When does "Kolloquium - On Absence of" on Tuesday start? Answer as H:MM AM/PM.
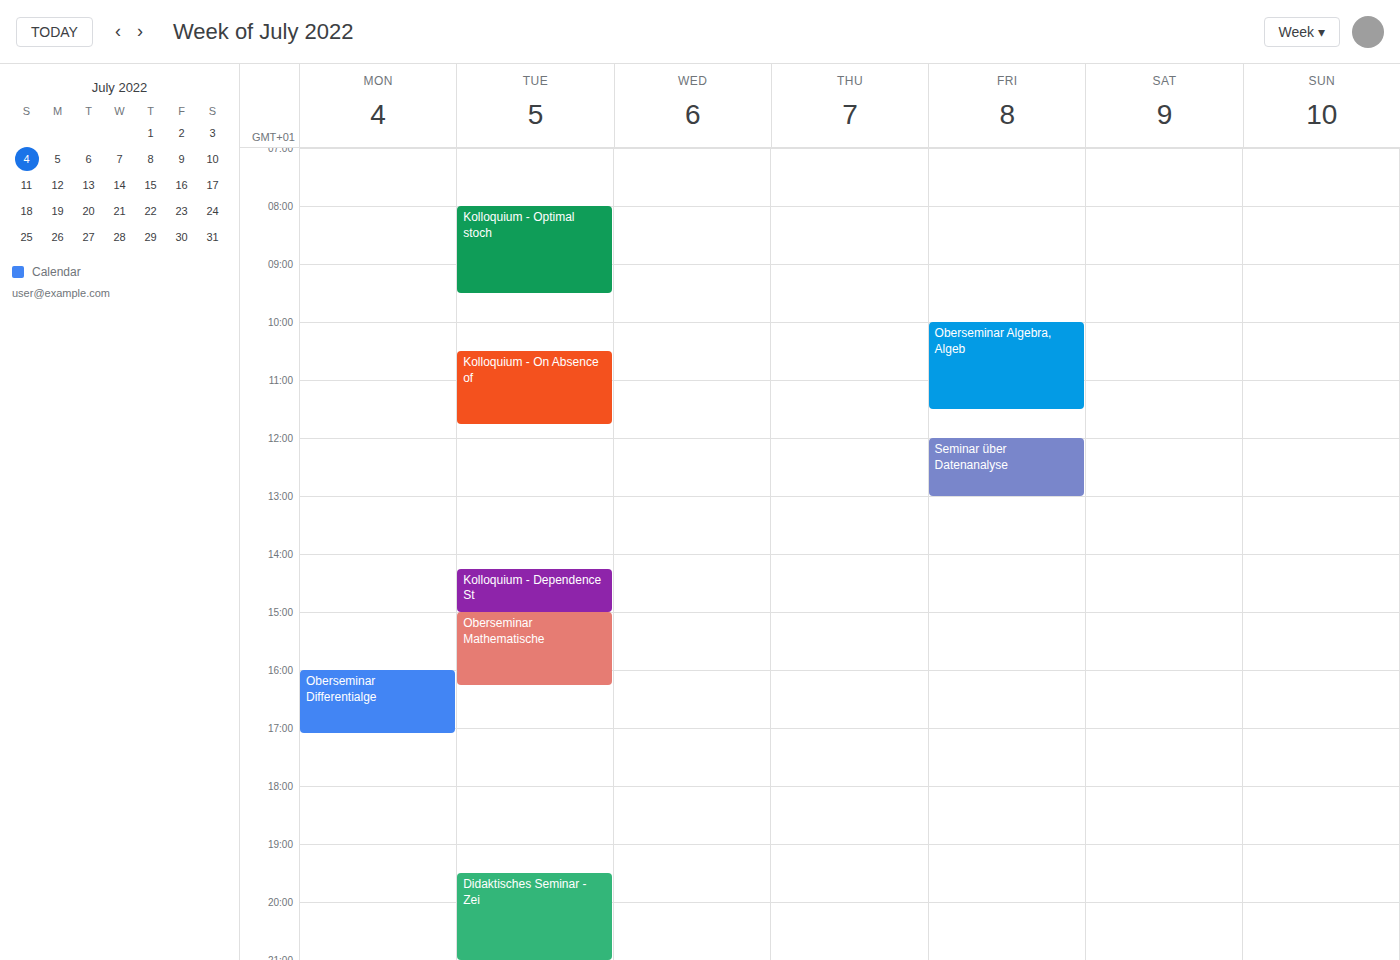
10:30 AM